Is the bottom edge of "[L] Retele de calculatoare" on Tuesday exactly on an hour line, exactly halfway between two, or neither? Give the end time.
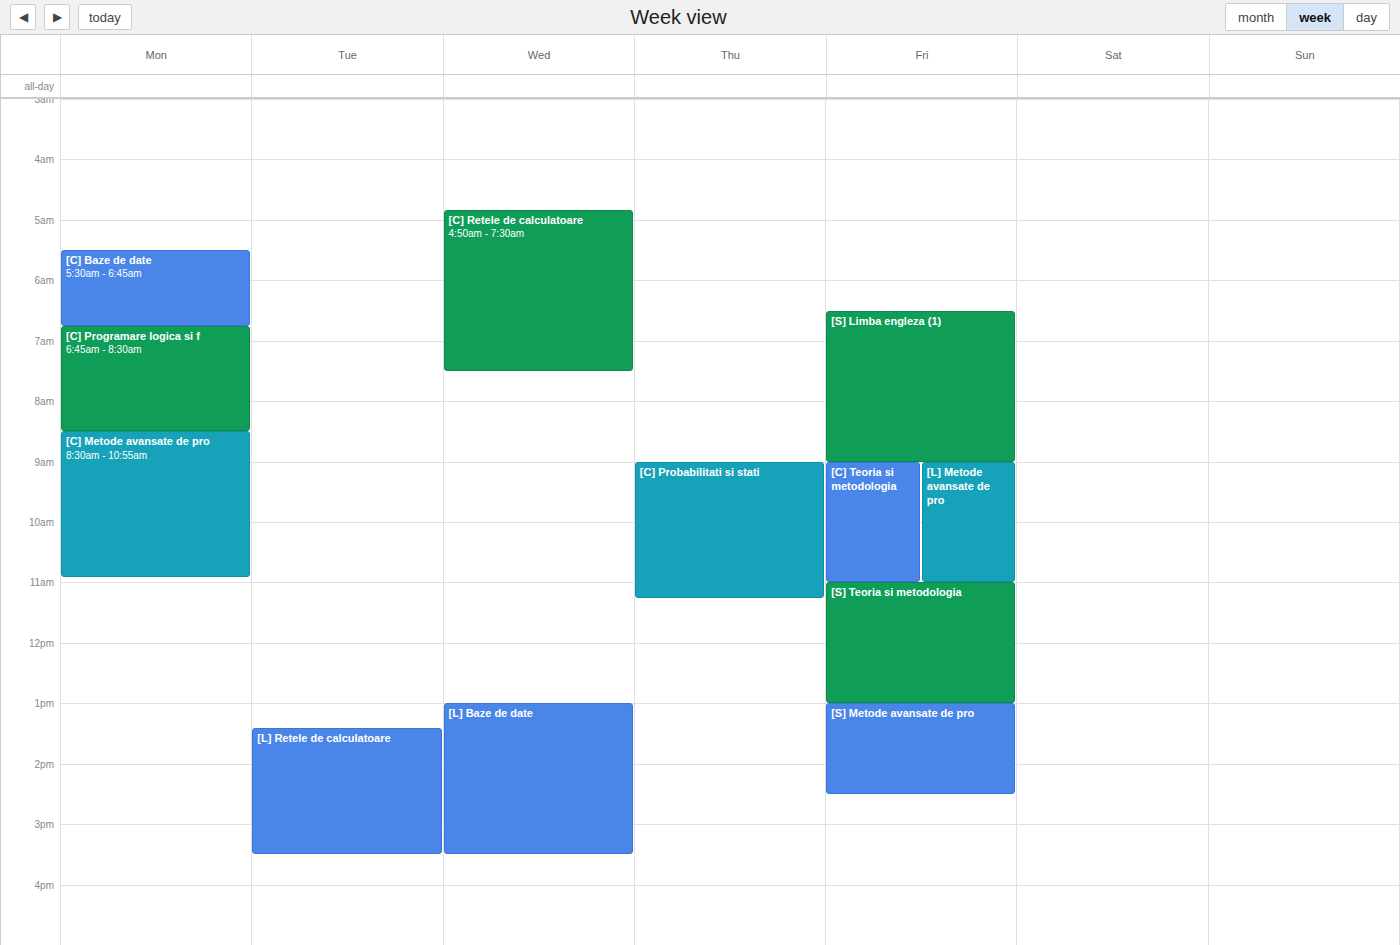
3:30 PM -- halfway between the 3 PM and 4 PM lines.